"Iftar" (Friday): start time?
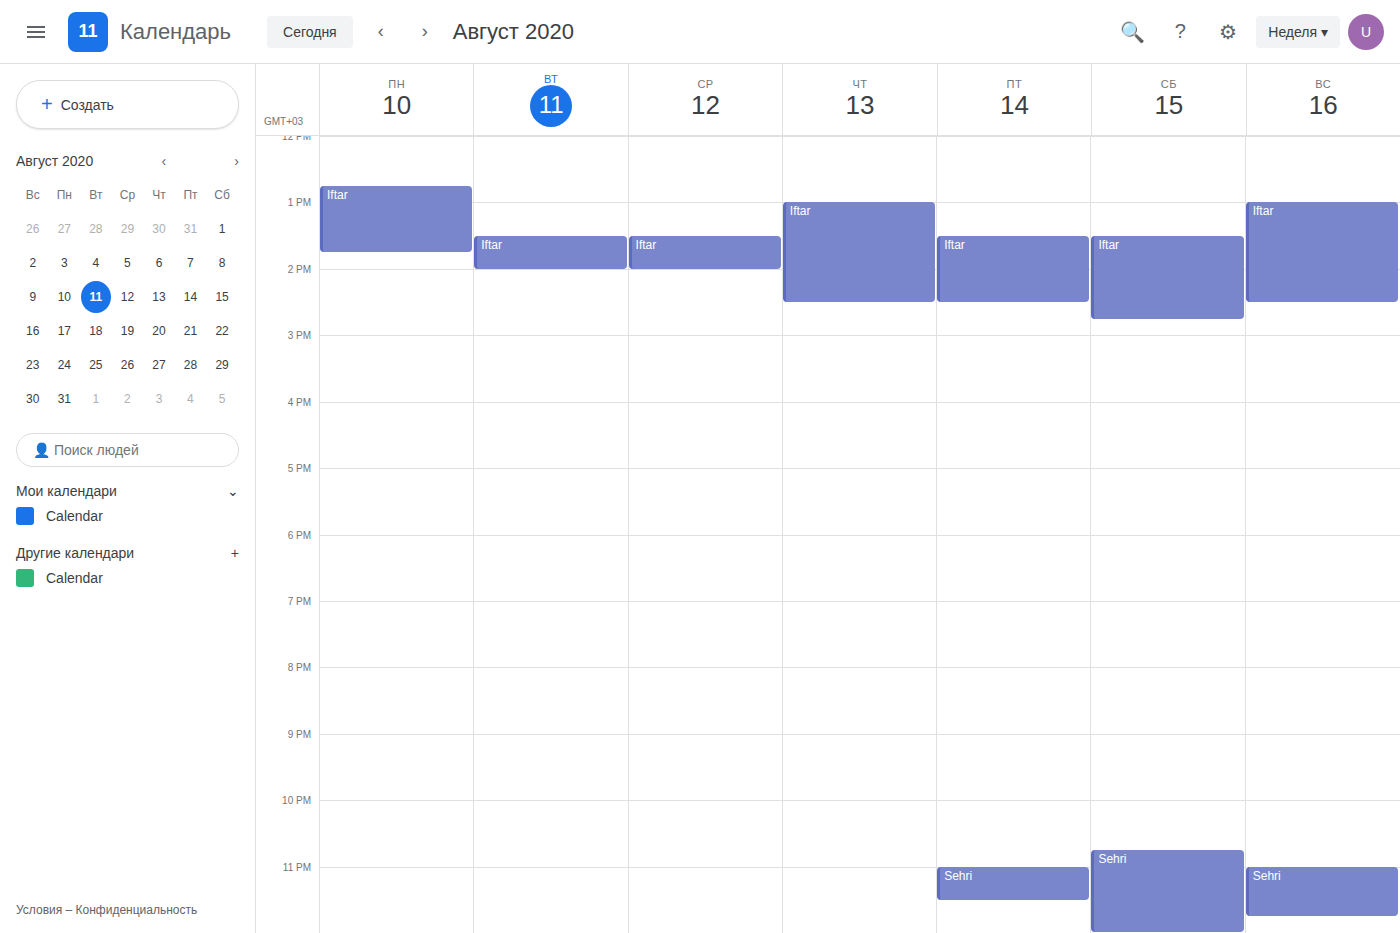
1:30 PM